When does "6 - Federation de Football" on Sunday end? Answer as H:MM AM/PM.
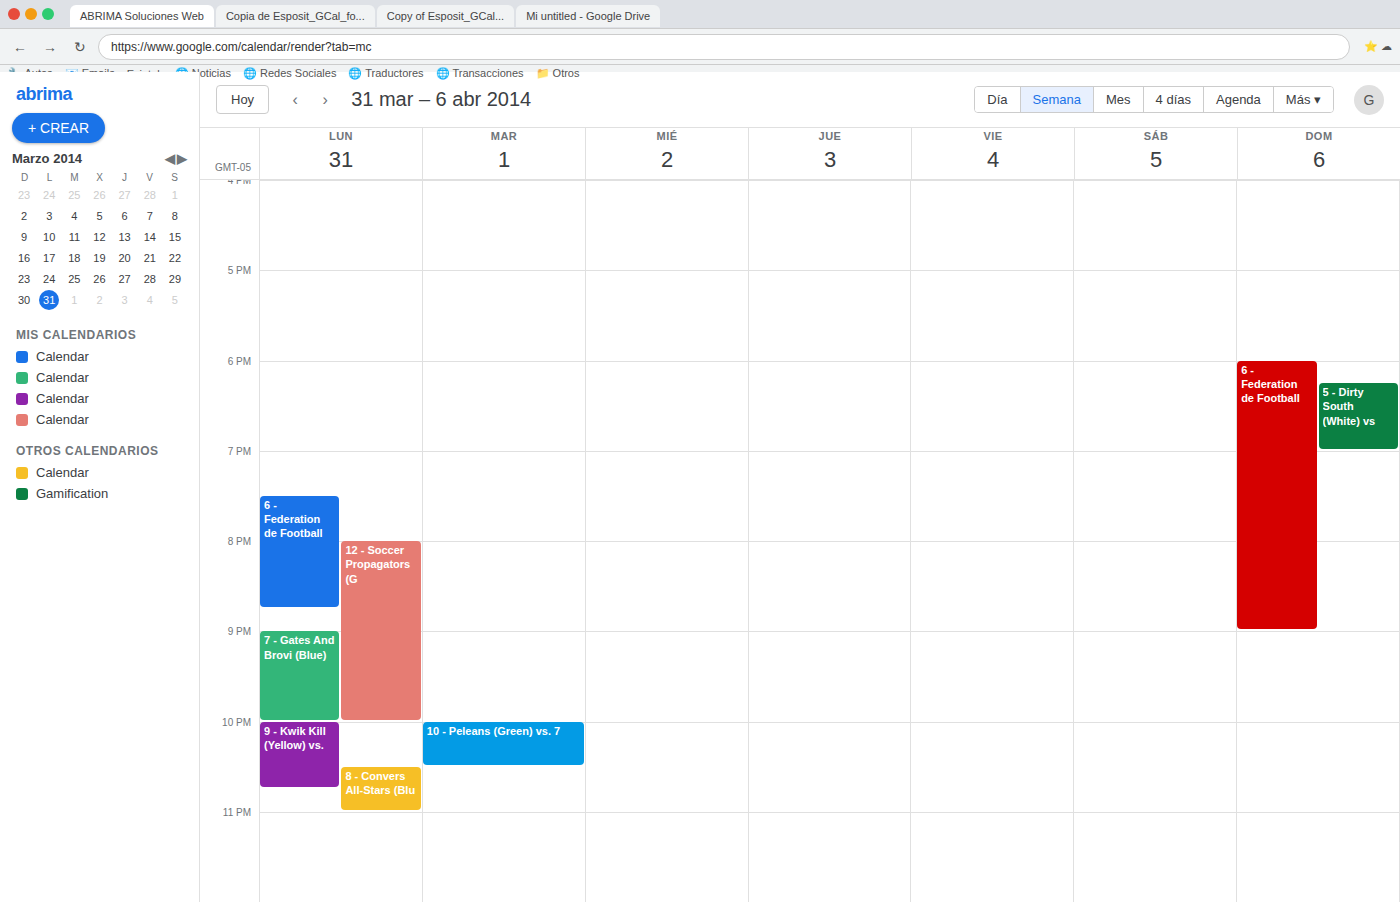
9:00 PM